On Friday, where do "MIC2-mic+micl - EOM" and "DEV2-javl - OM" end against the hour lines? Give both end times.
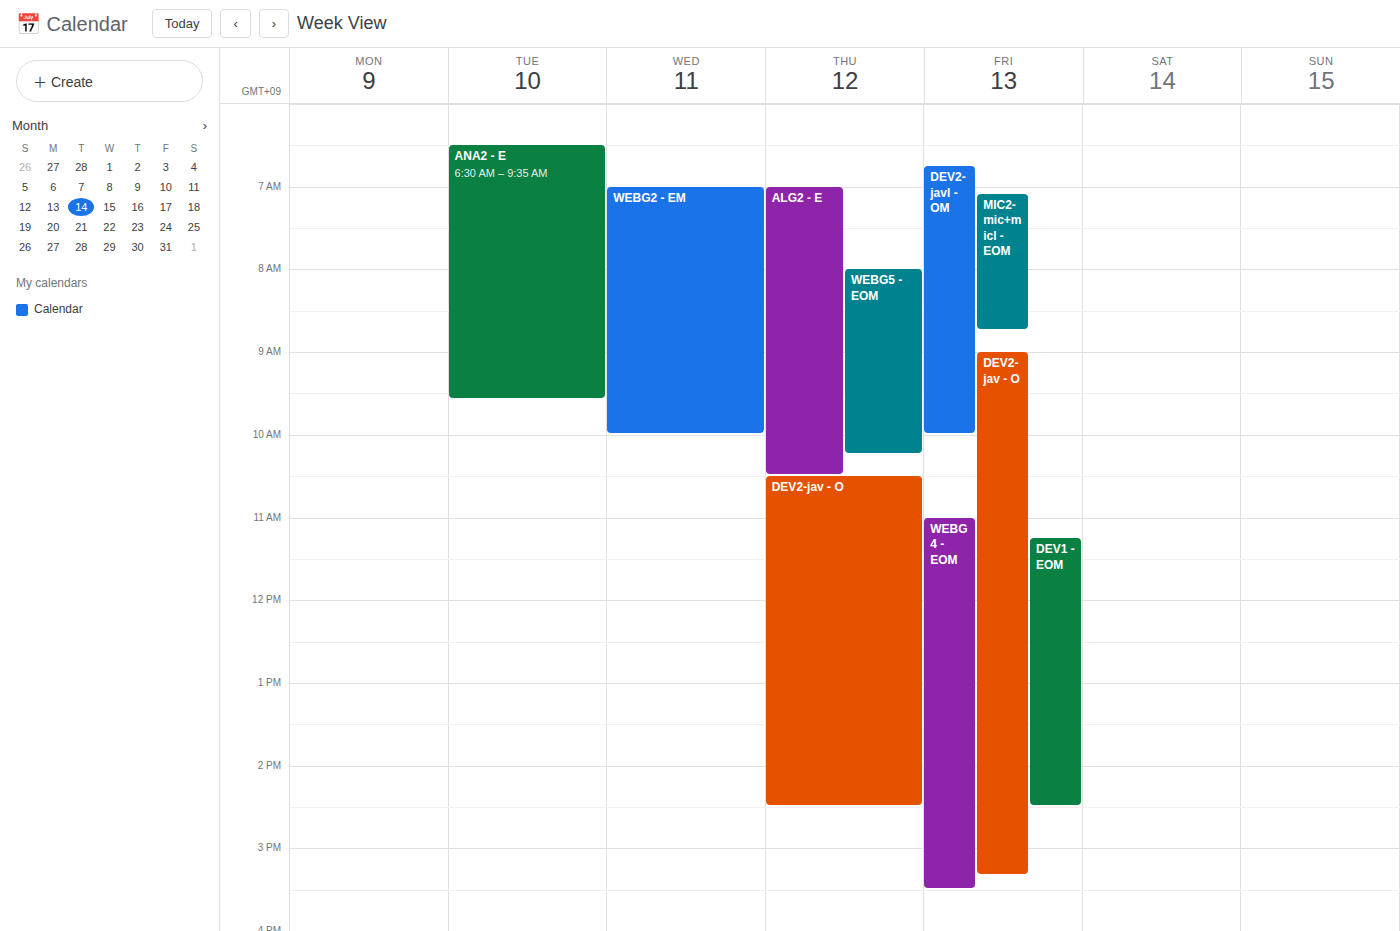
"MIC2-mic+micl - EOM": 8:45 AM, neither: three quarters of the way from the 8 AM line to the 9 AM line. "DEV2-javl - OM": 10:00 AM, exactly on the 10 AM line.